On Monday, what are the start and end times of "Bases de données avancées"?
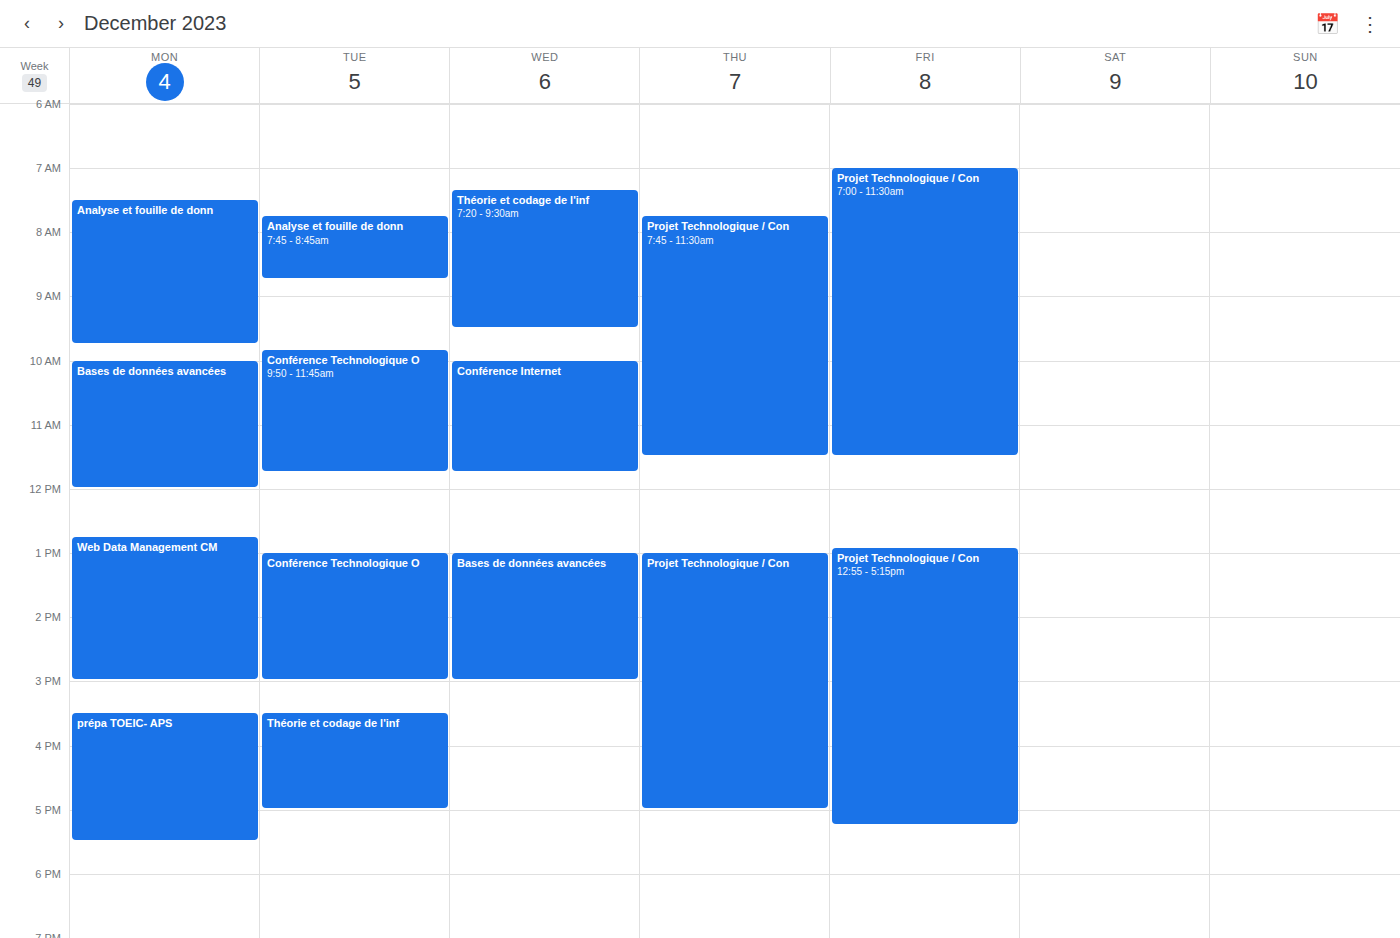
10:00 AM to 12:00 PM